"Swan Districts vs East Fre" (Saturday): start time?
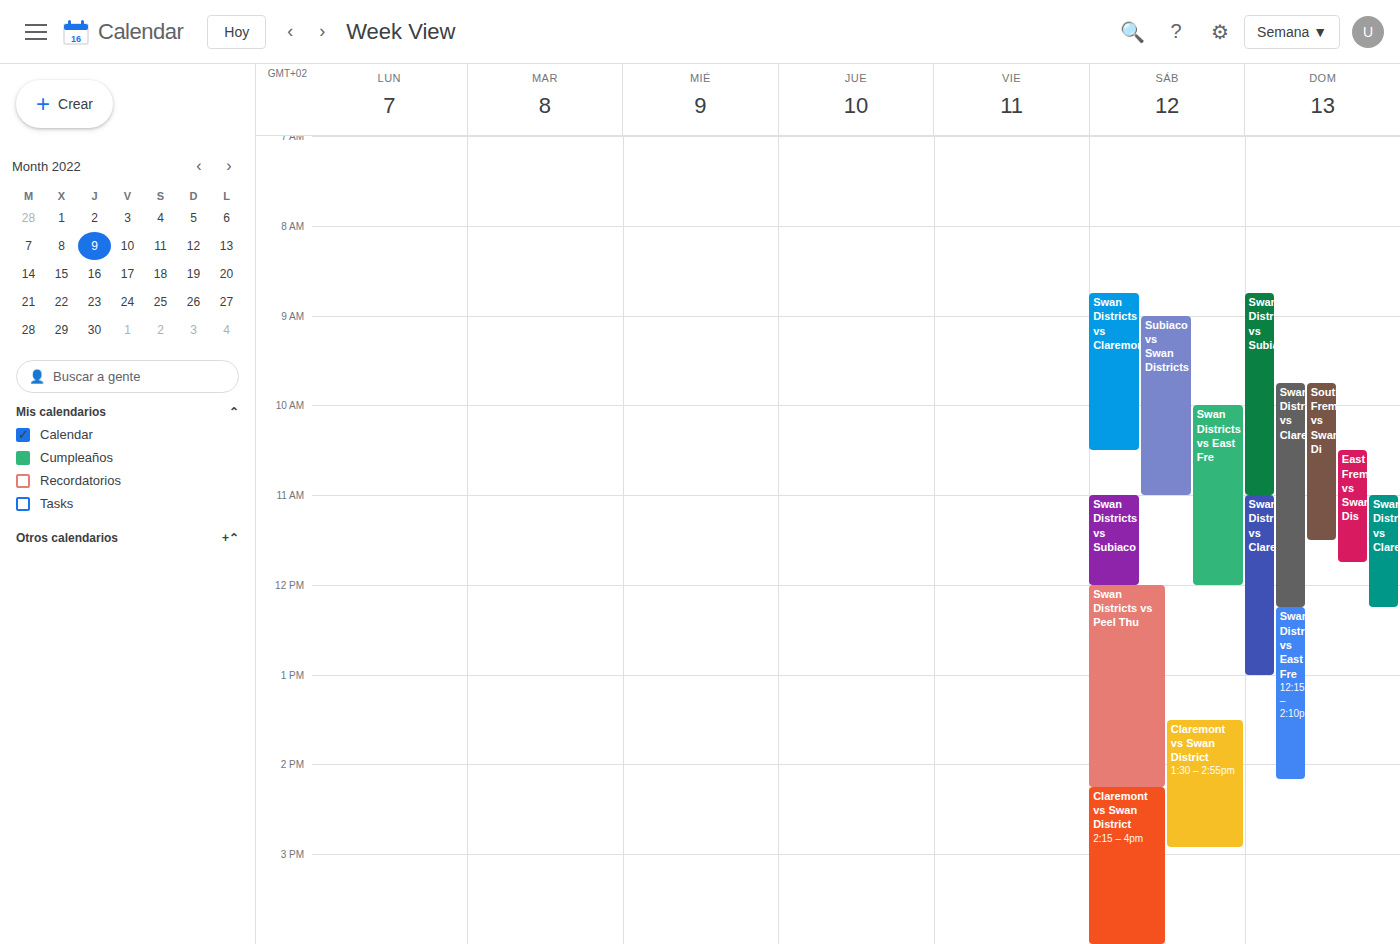
10:00 AM